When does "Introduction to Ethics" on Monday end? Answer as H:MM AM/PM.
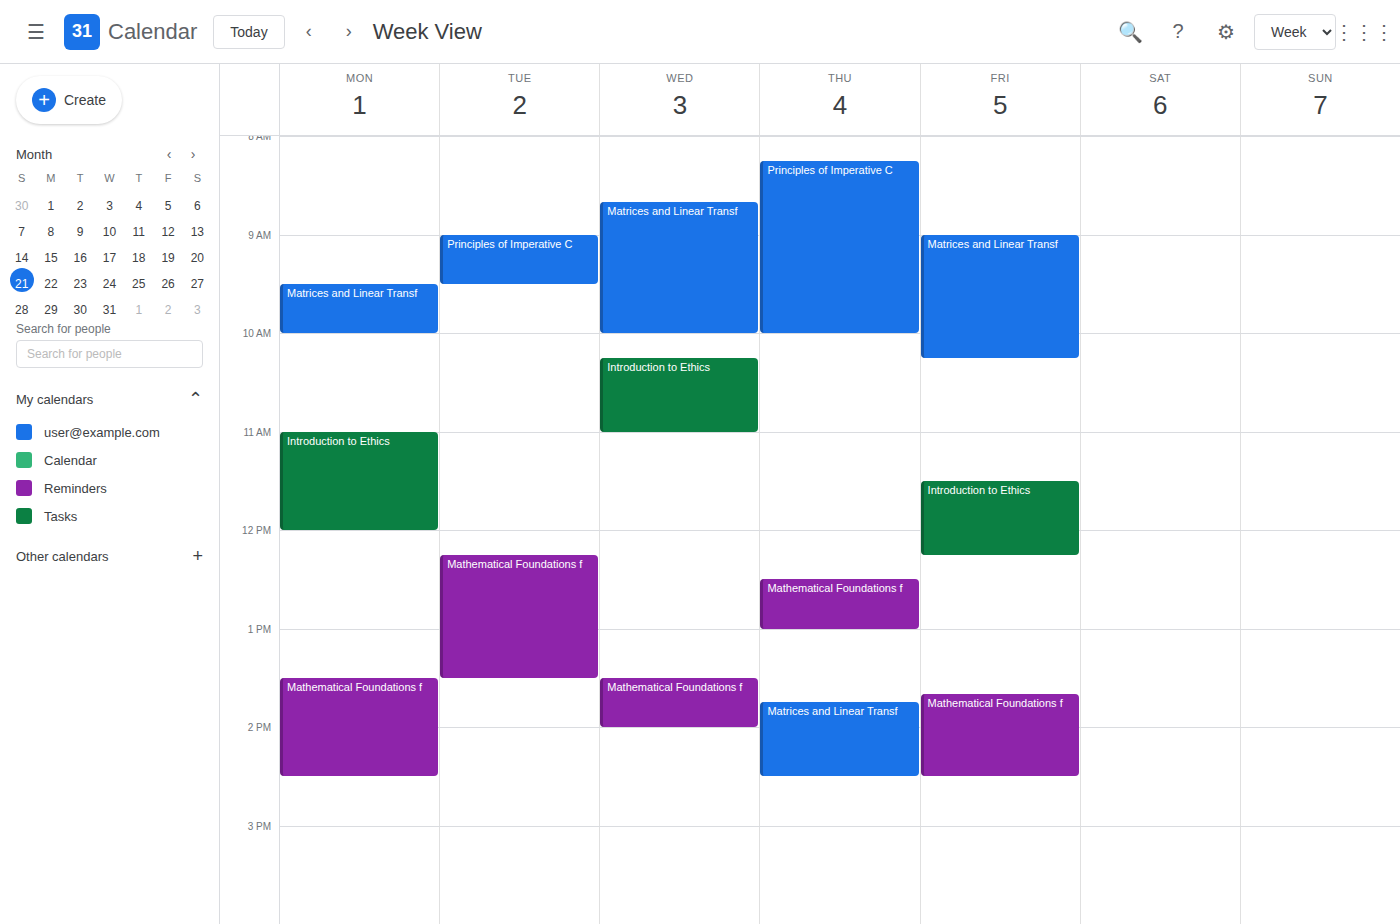
12:00 PM